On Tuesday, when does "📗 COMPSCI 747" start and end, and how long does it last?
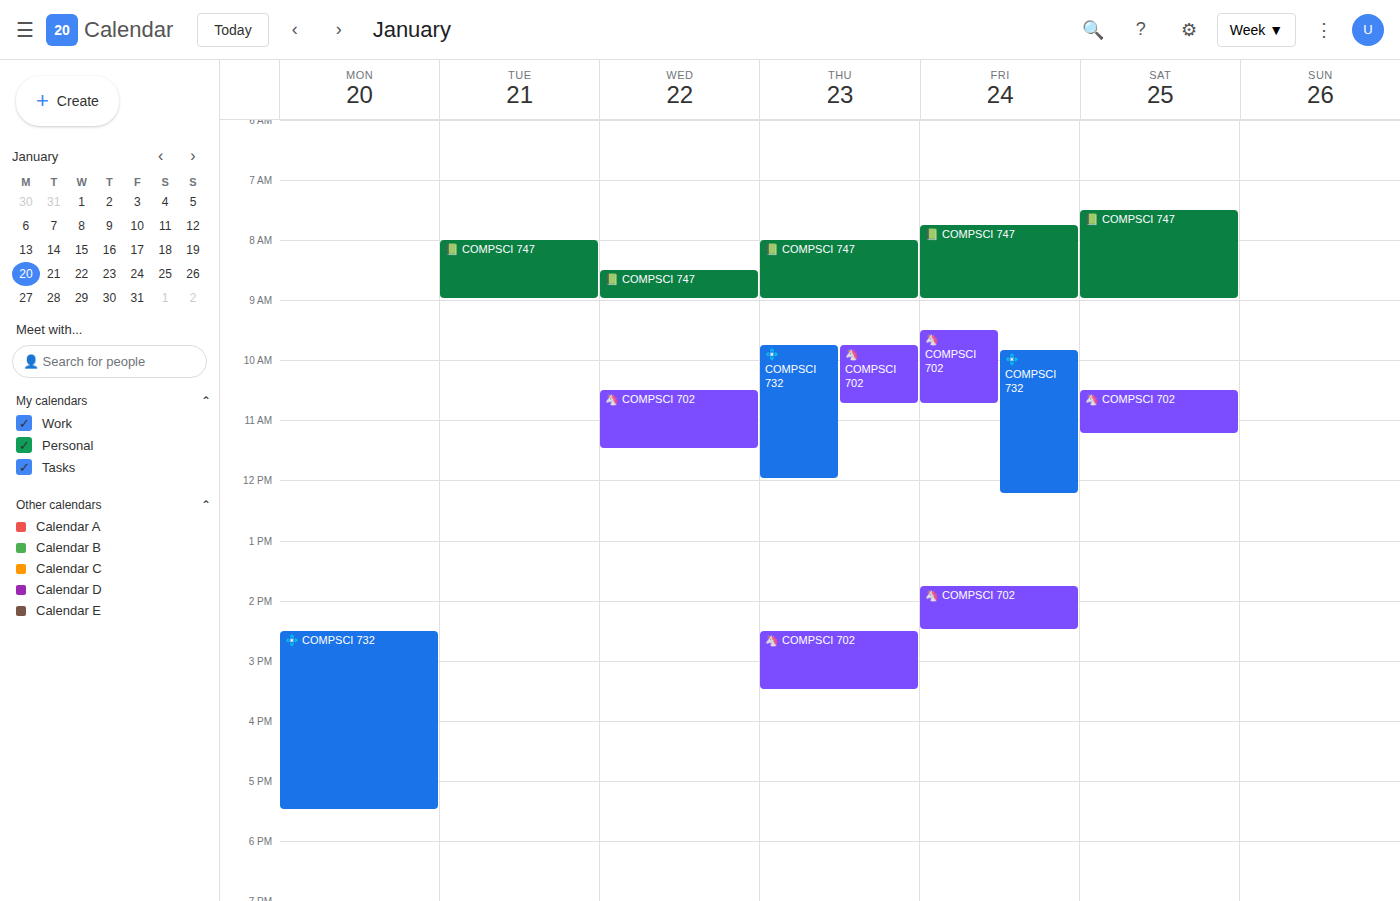
8:00 AM to 9:00 AM, 1 hour